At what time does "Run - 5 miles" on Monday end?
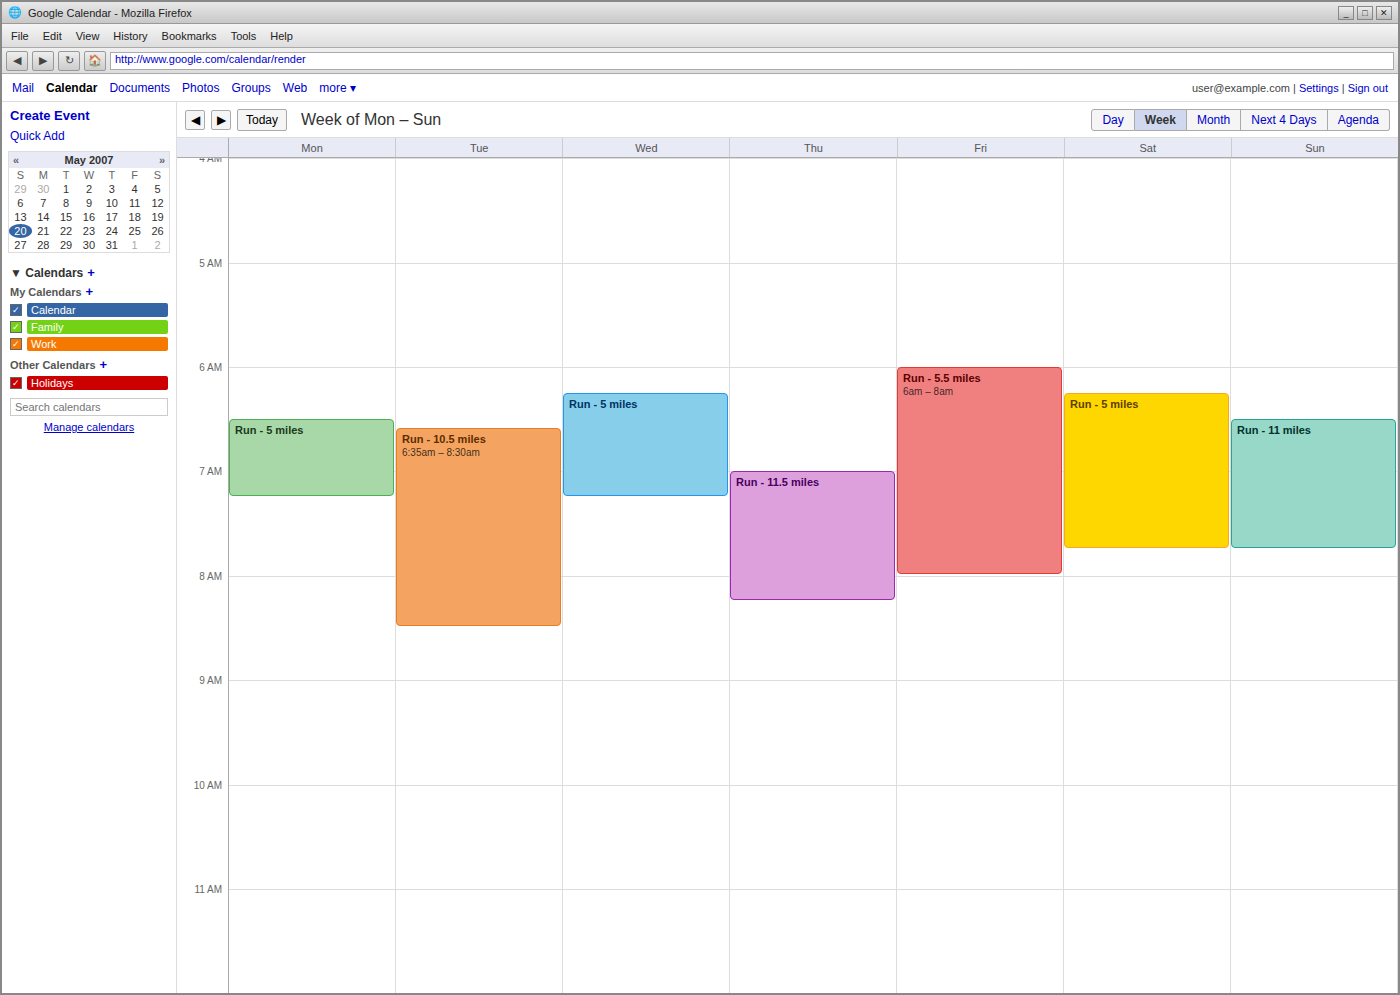
7:15 AM